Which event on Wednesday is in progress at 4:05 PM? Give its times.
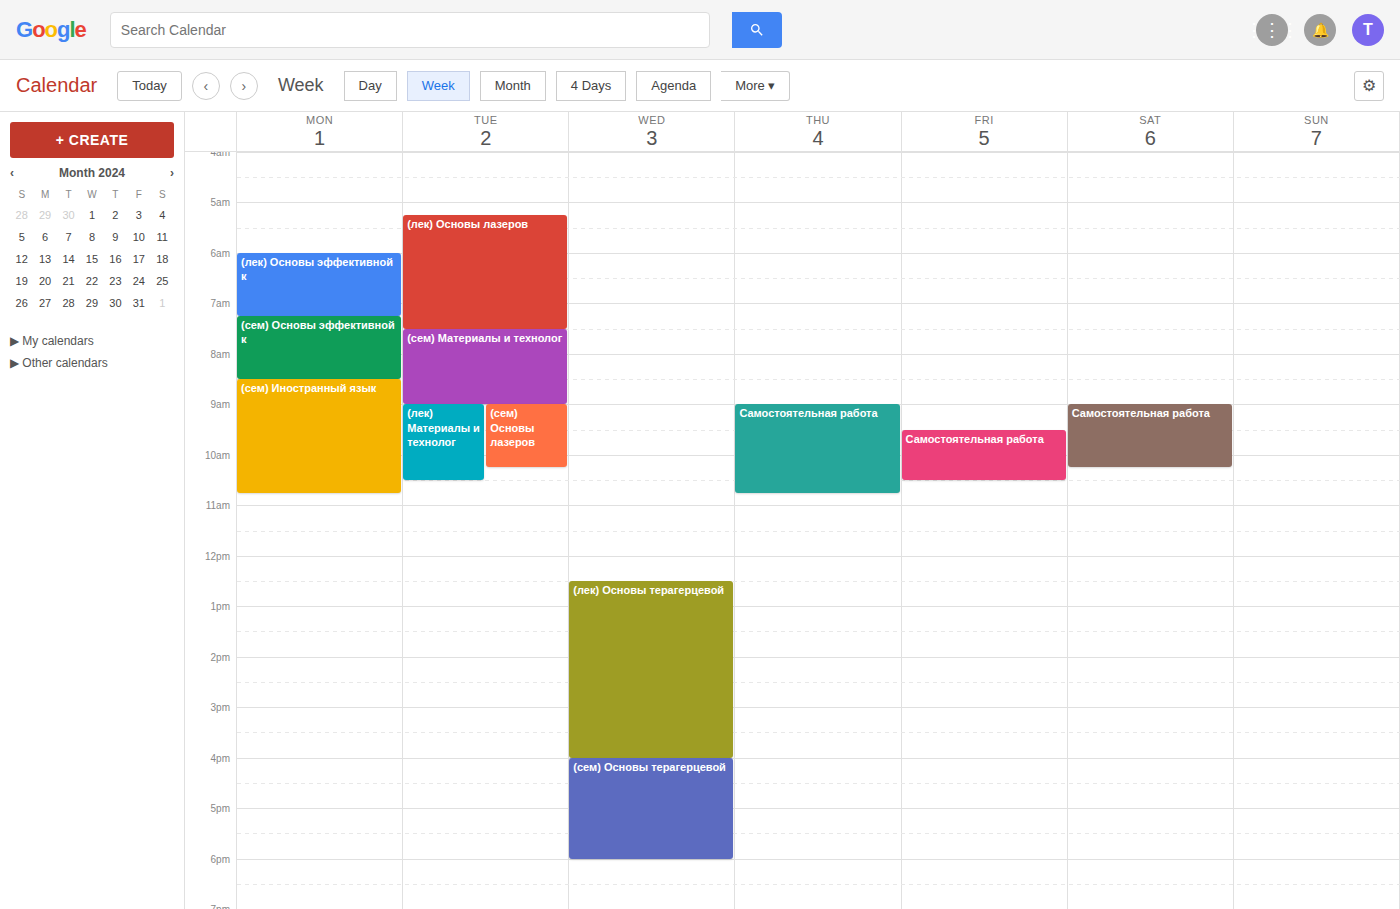
"(сем) Основы терагерцевой", 4:00 PM to 6:00 PM